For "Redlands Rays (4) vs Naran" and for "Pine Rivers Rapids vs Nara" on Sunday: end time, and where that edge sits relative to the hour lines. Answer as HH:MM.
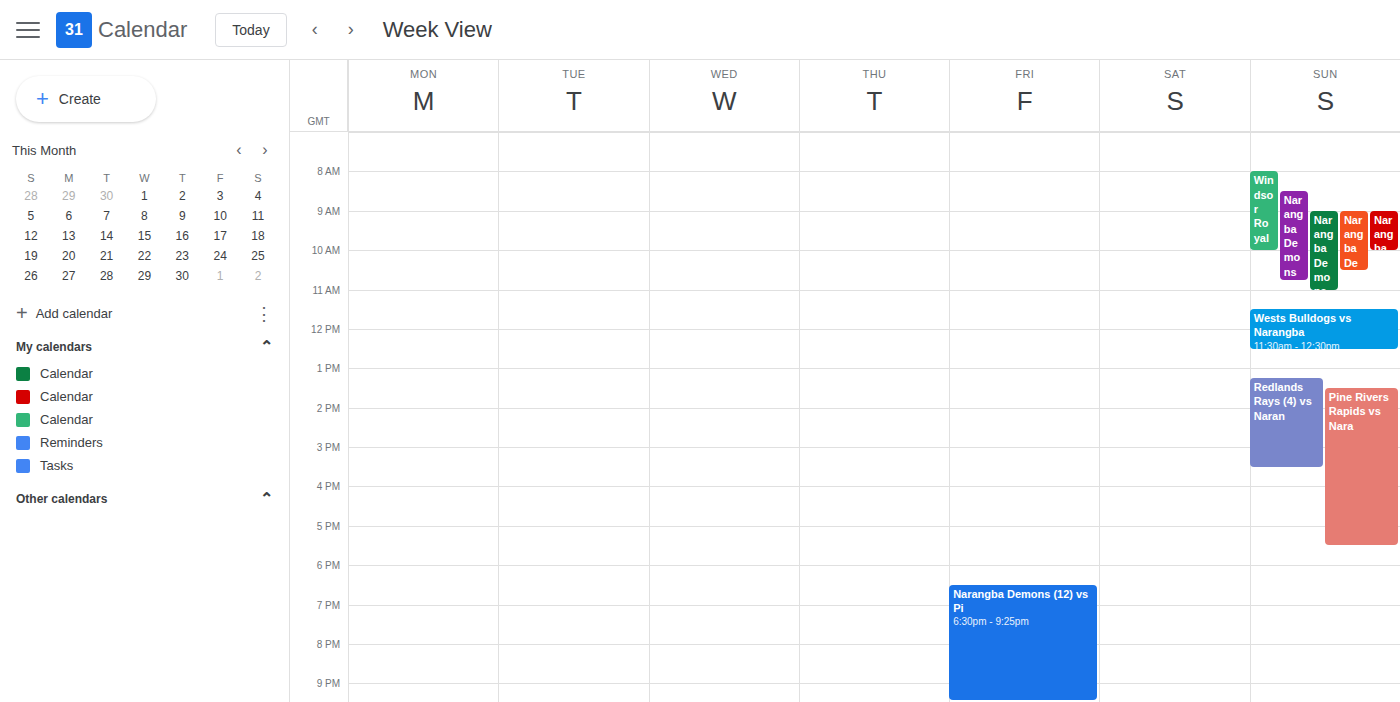
"Redlands Rays (4) vs Naran": 15:30, halfway between the 15:00 and 16:00 lines. "Pine Rivers Rapids vs Nara": 17:30, halfway between the 17:00 and 18:00 lines.